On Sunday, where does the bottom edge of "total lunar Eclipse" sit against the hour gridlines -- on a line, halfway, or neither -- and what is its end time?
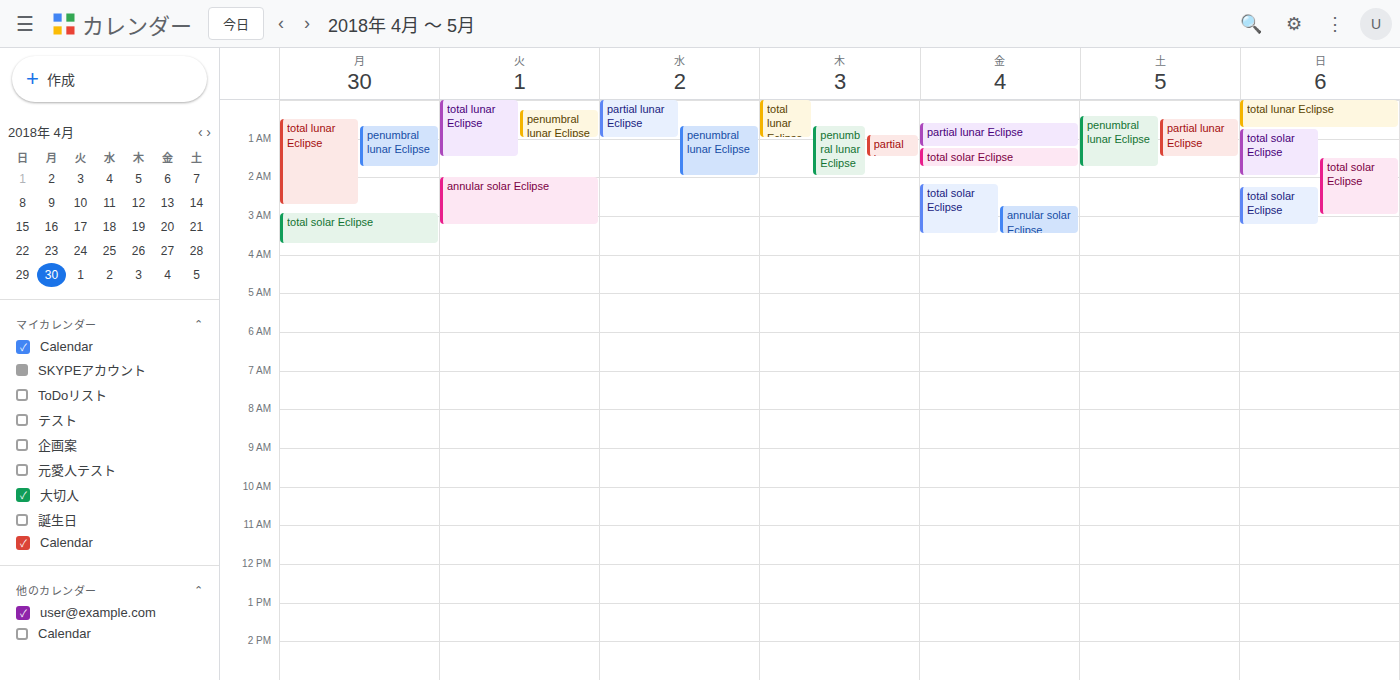
12:45 AM -- neither: three quarters of the way from the 12 AM line to the 1 AM line.